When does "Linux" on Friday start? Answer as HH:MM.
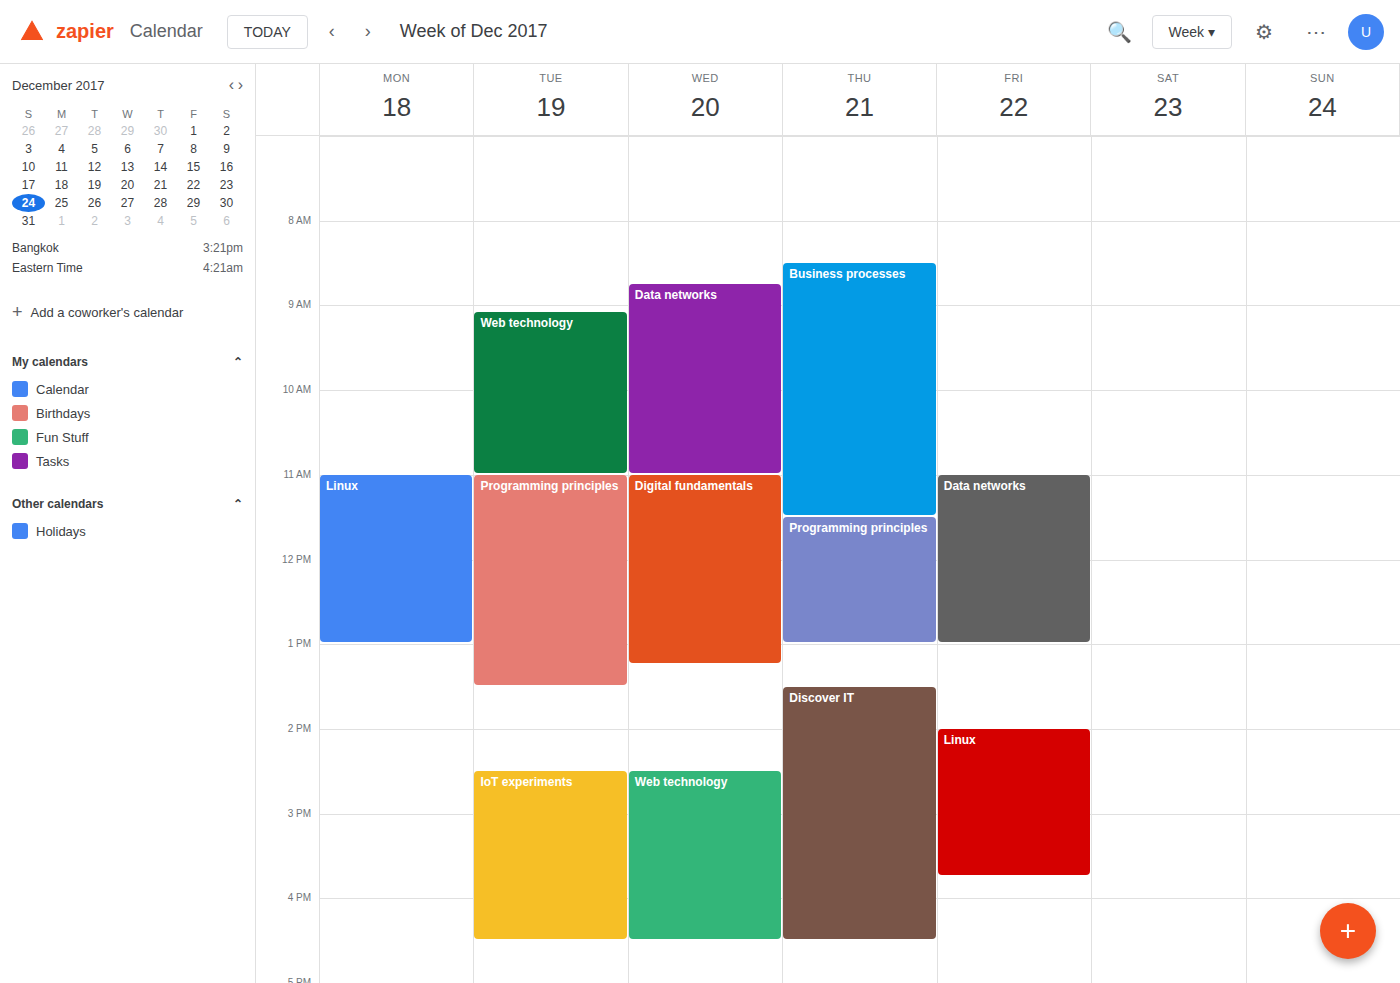
14:00